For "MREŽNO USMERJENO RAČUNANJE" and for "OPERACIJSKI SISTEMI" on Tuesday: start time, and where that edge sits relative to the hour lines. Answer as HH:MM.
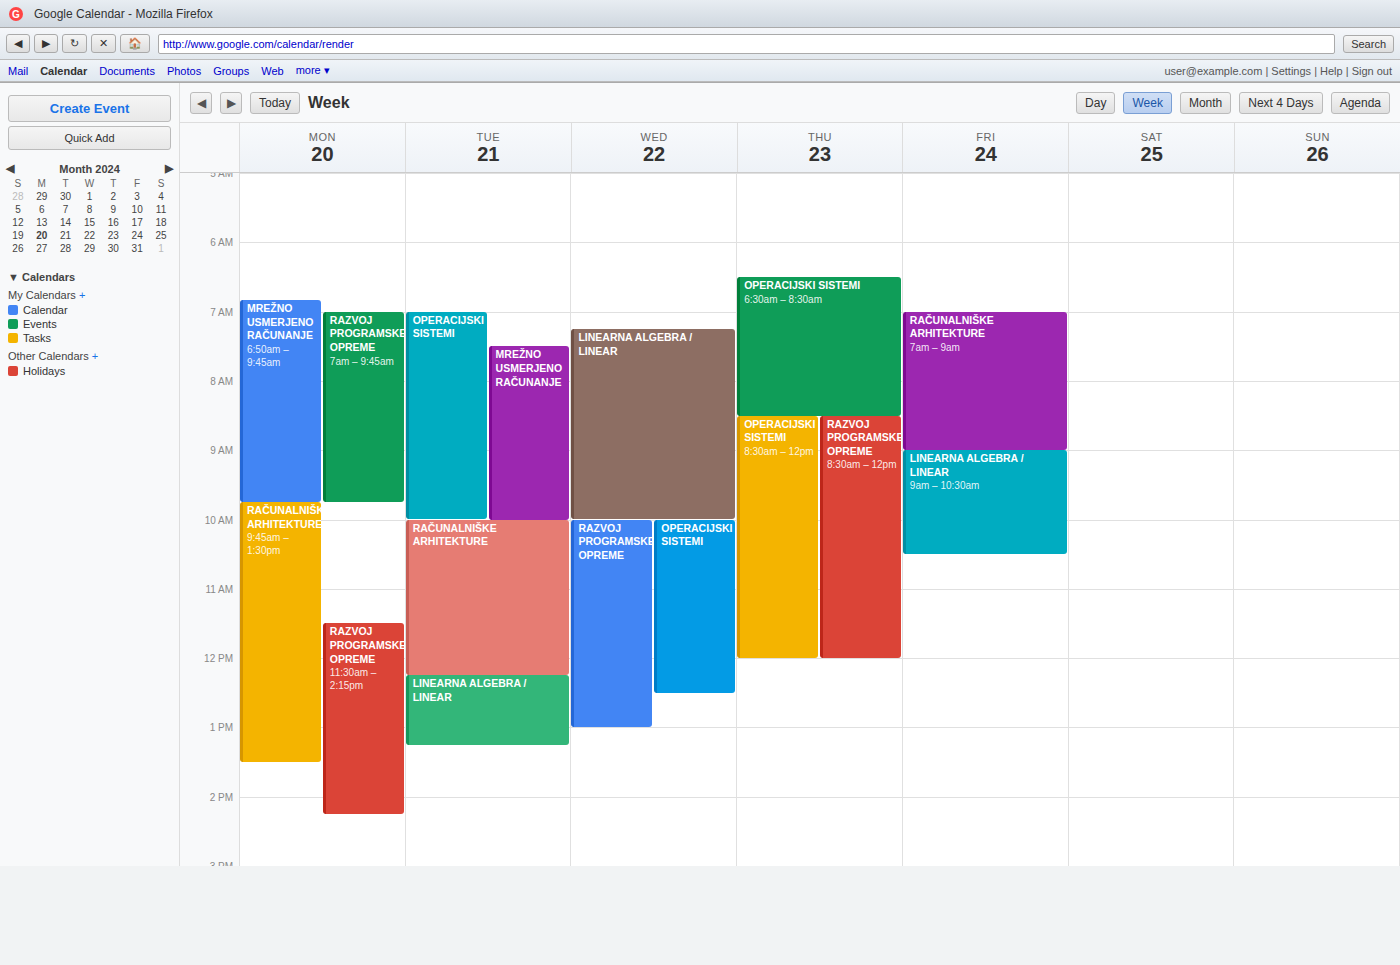
"MREŽNO USMERJENO RAČUNANJE": 07:30, halfway between the 07:00 and 08:00 lines. "OPERACIJSKI SISTEMI": 07:00, exactly on the 07:00 line.